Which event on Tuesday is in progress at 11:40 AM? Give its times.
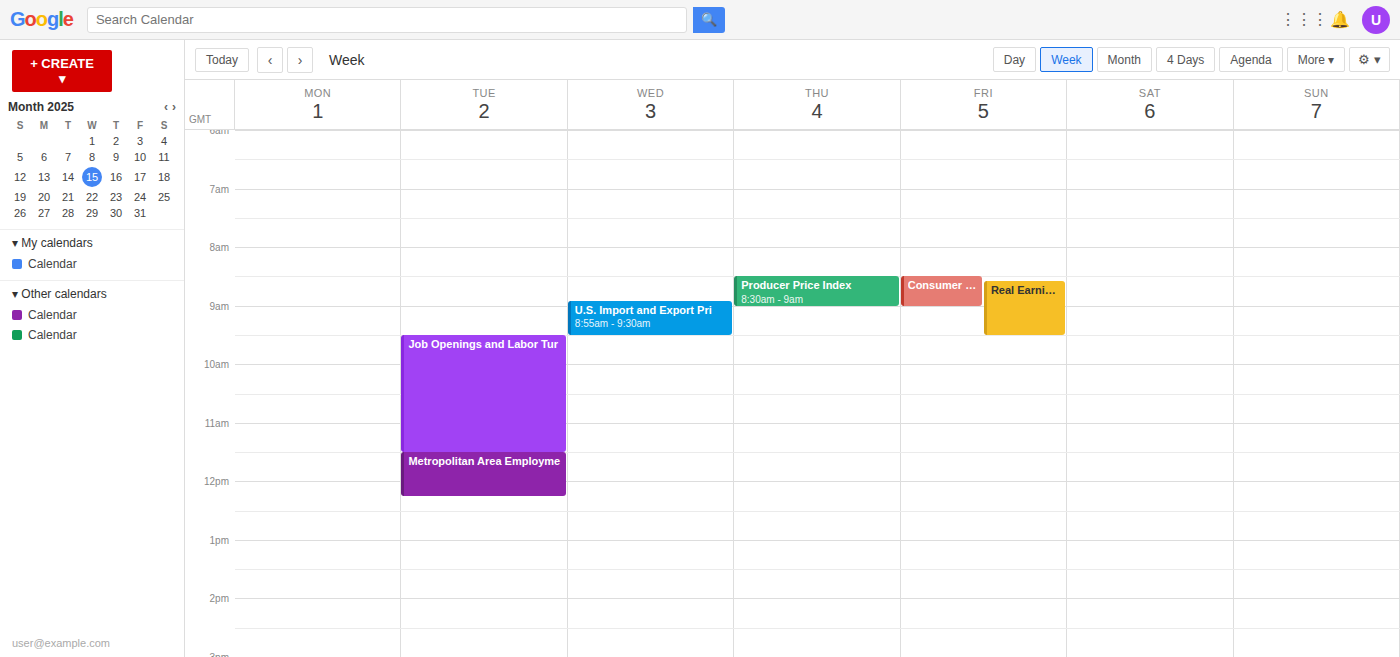
"Metropolitan Area Employme", 11:30 AM to 12:15 PM